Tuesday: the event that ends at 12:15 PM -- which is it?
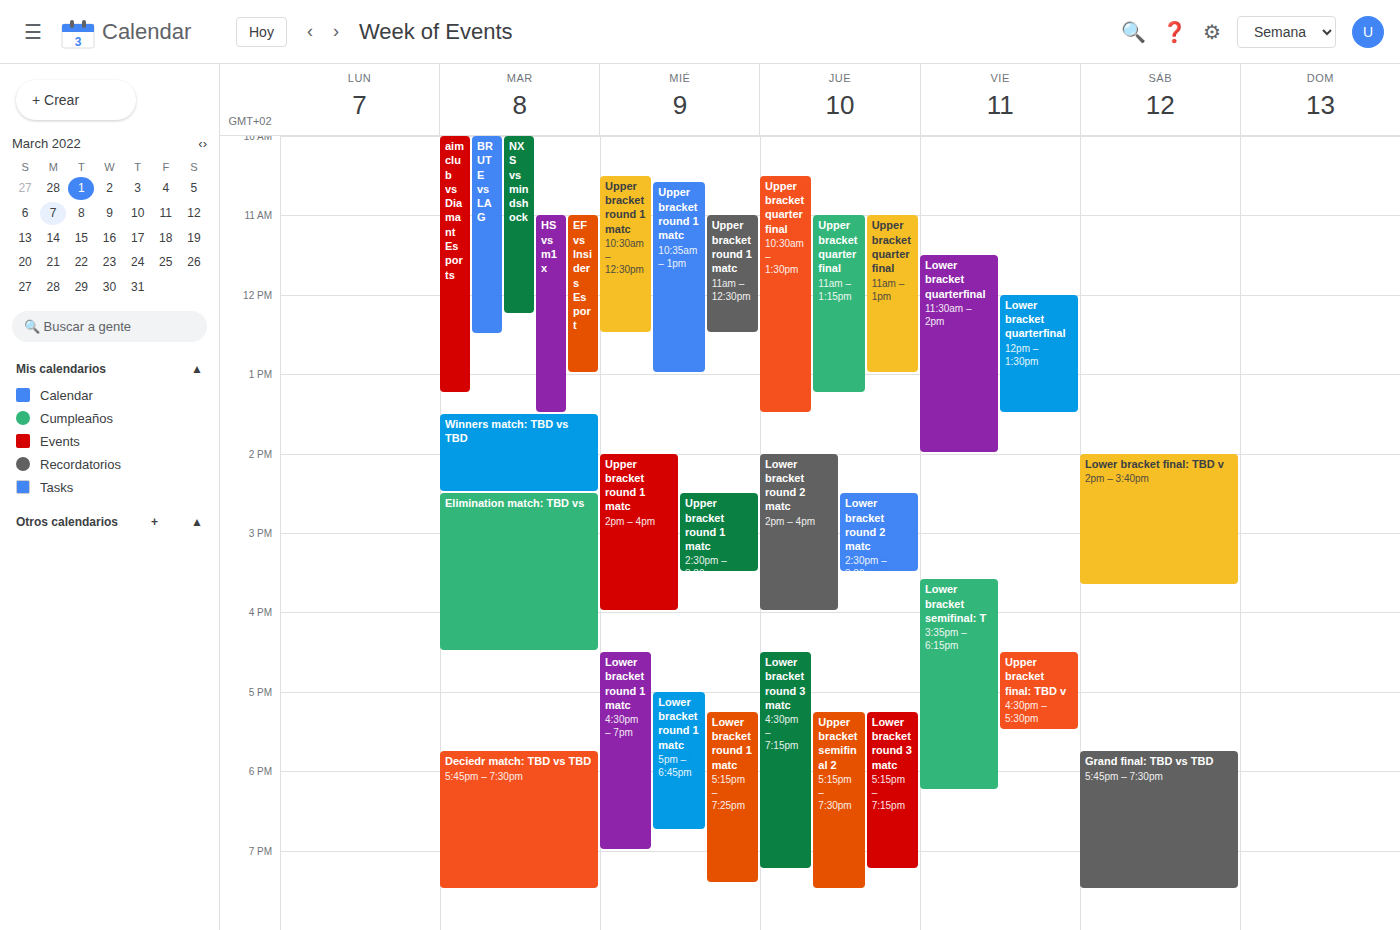
"NXS vs mindshock"